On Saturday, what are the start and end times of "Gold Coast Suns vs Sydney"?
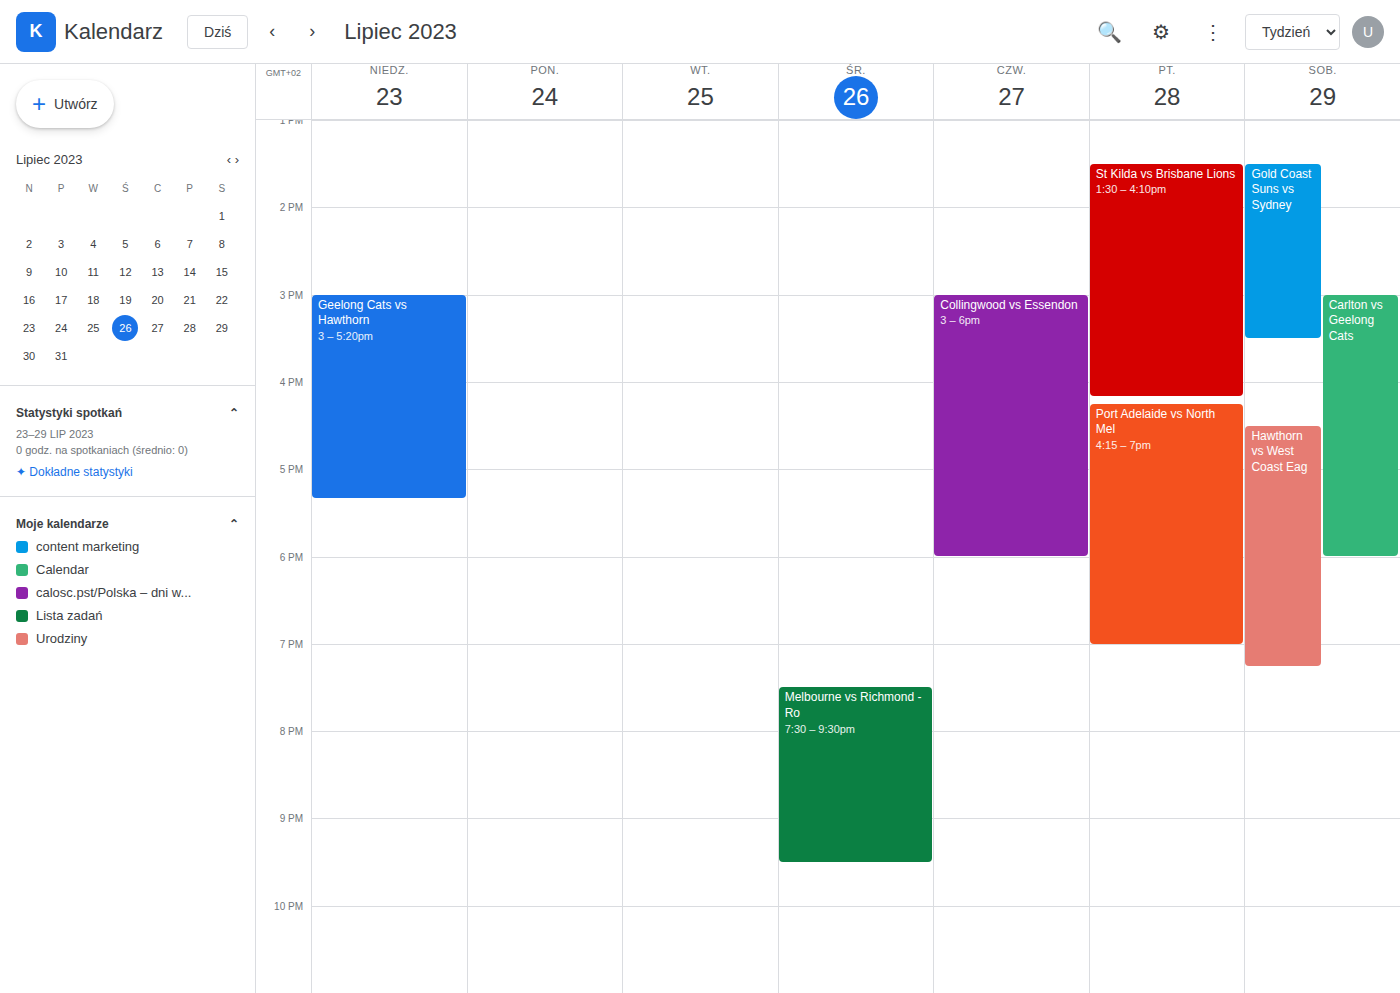
13:30 to 15:30